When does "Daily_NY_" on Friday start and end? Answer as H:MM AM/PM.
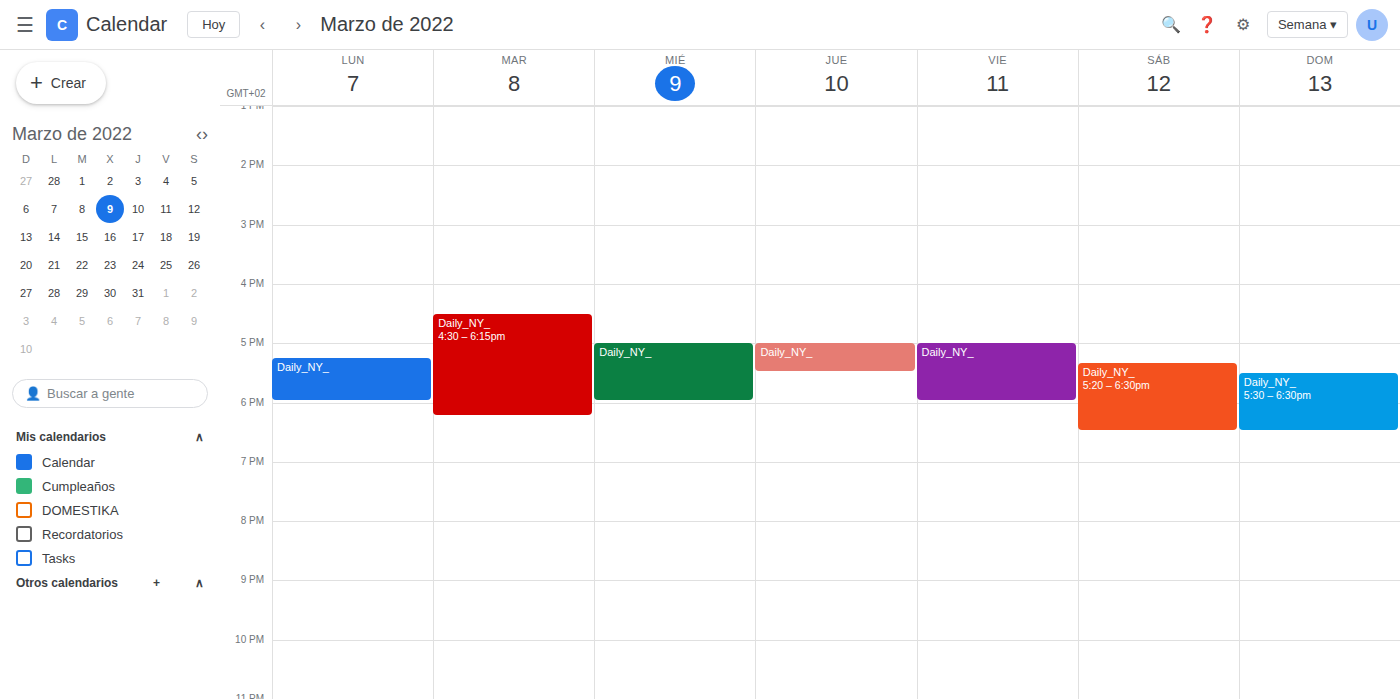
5:00 PM to 6:00 PM